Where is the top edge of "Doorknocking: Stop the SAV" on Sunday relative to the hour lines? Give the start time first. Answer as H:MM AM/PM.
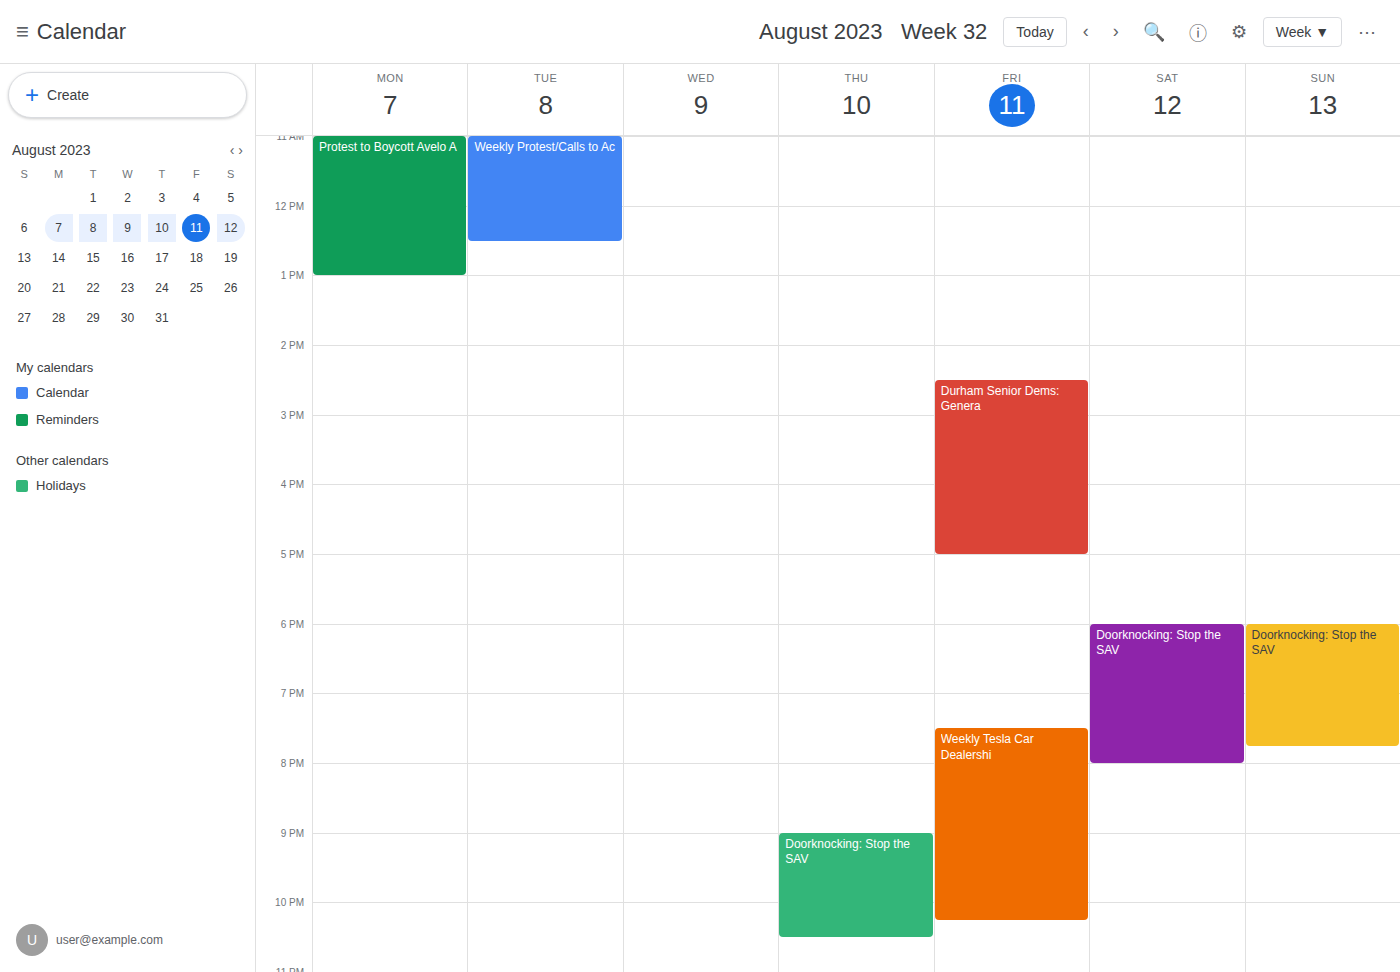
6:00 PM -- exactly on the 6 PM line.